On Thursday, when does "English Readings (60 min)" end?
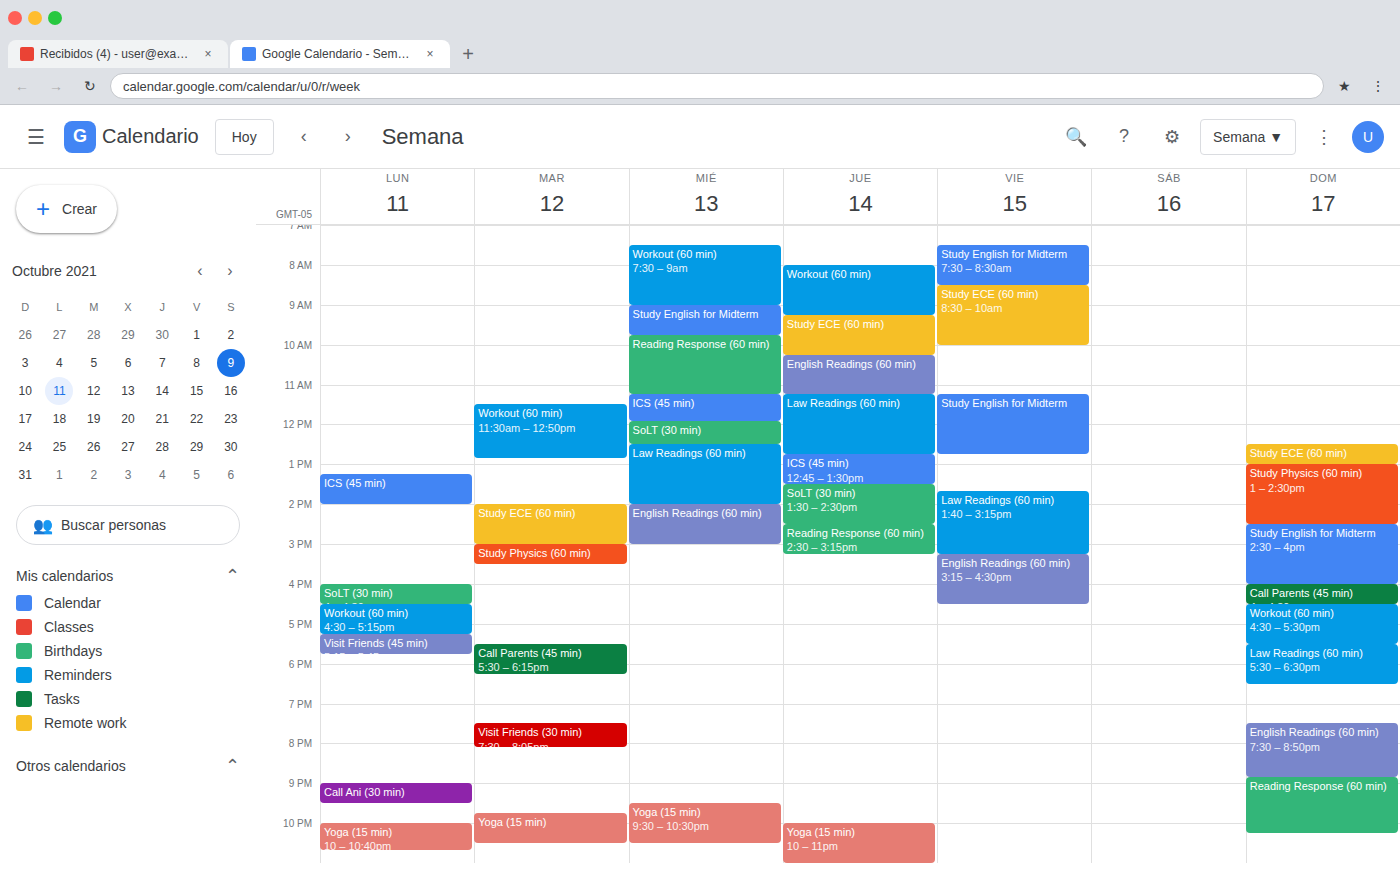
11:15